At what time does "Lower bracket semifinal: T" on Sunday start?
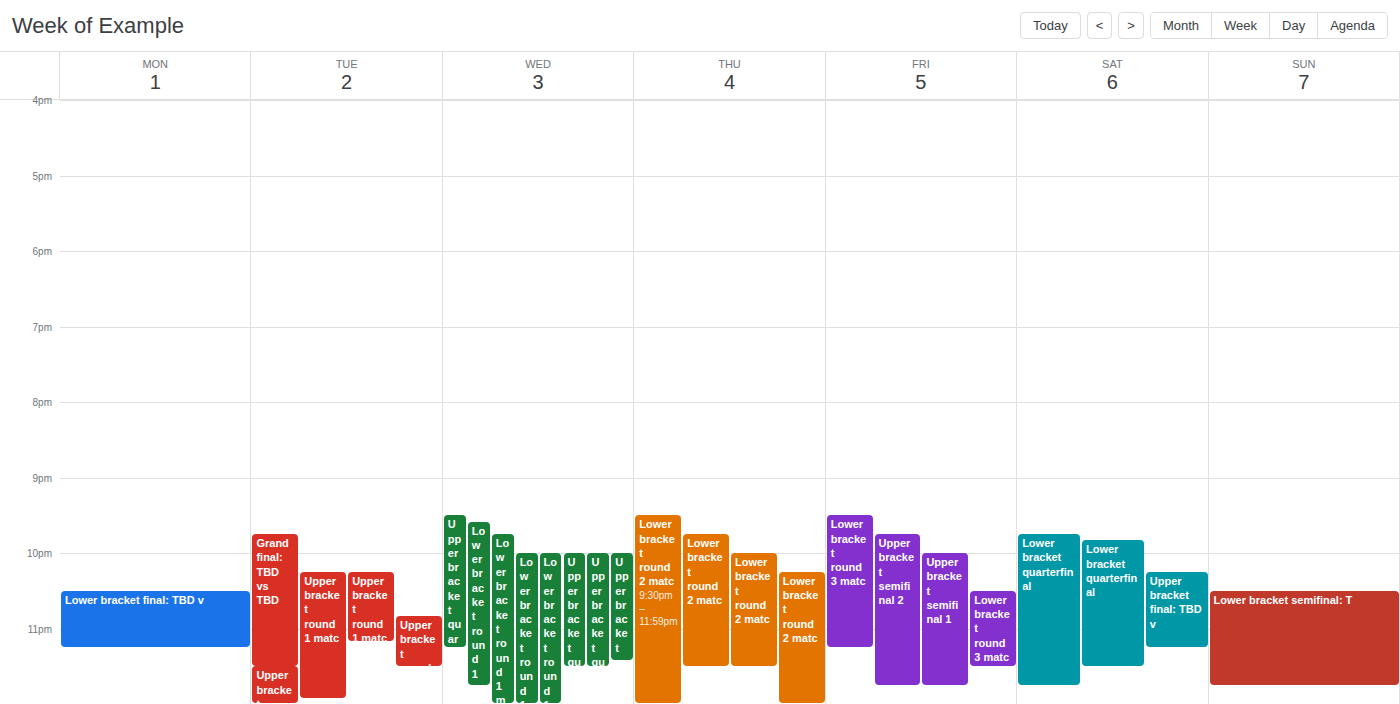
10:30 PM